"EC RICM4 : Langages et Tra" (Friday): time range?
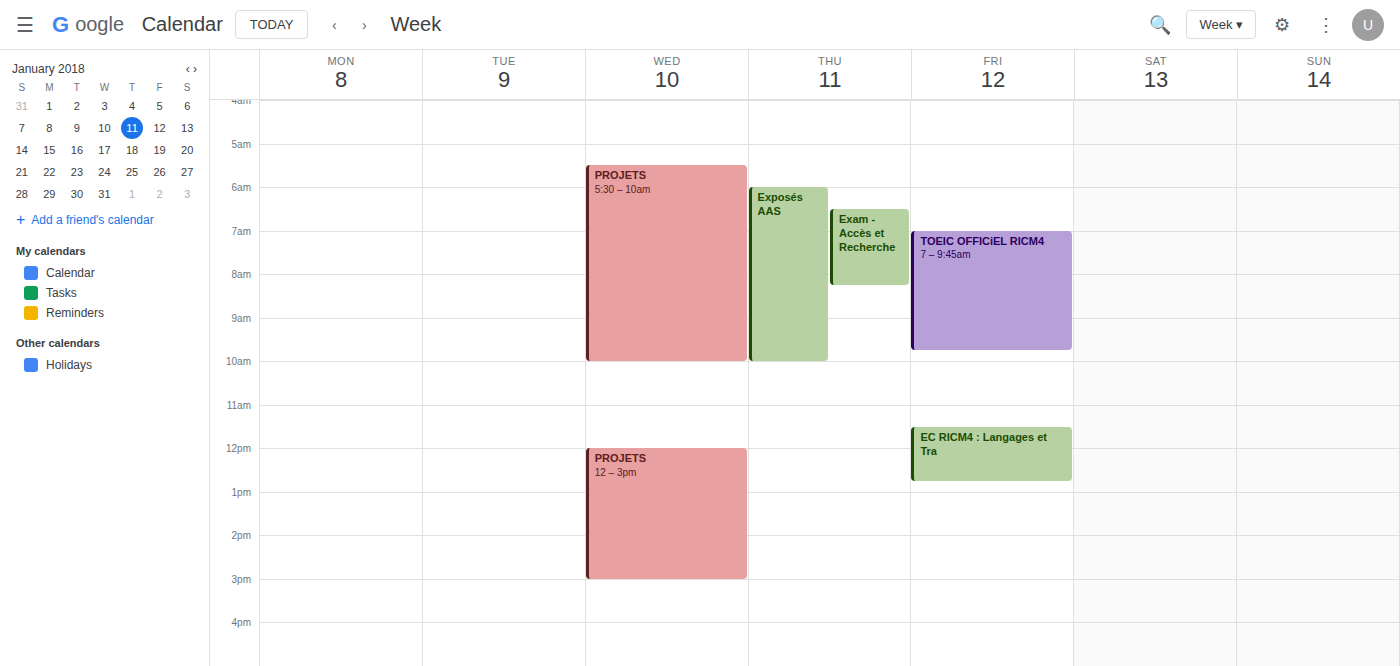
11:30 AM to 12:45 PM